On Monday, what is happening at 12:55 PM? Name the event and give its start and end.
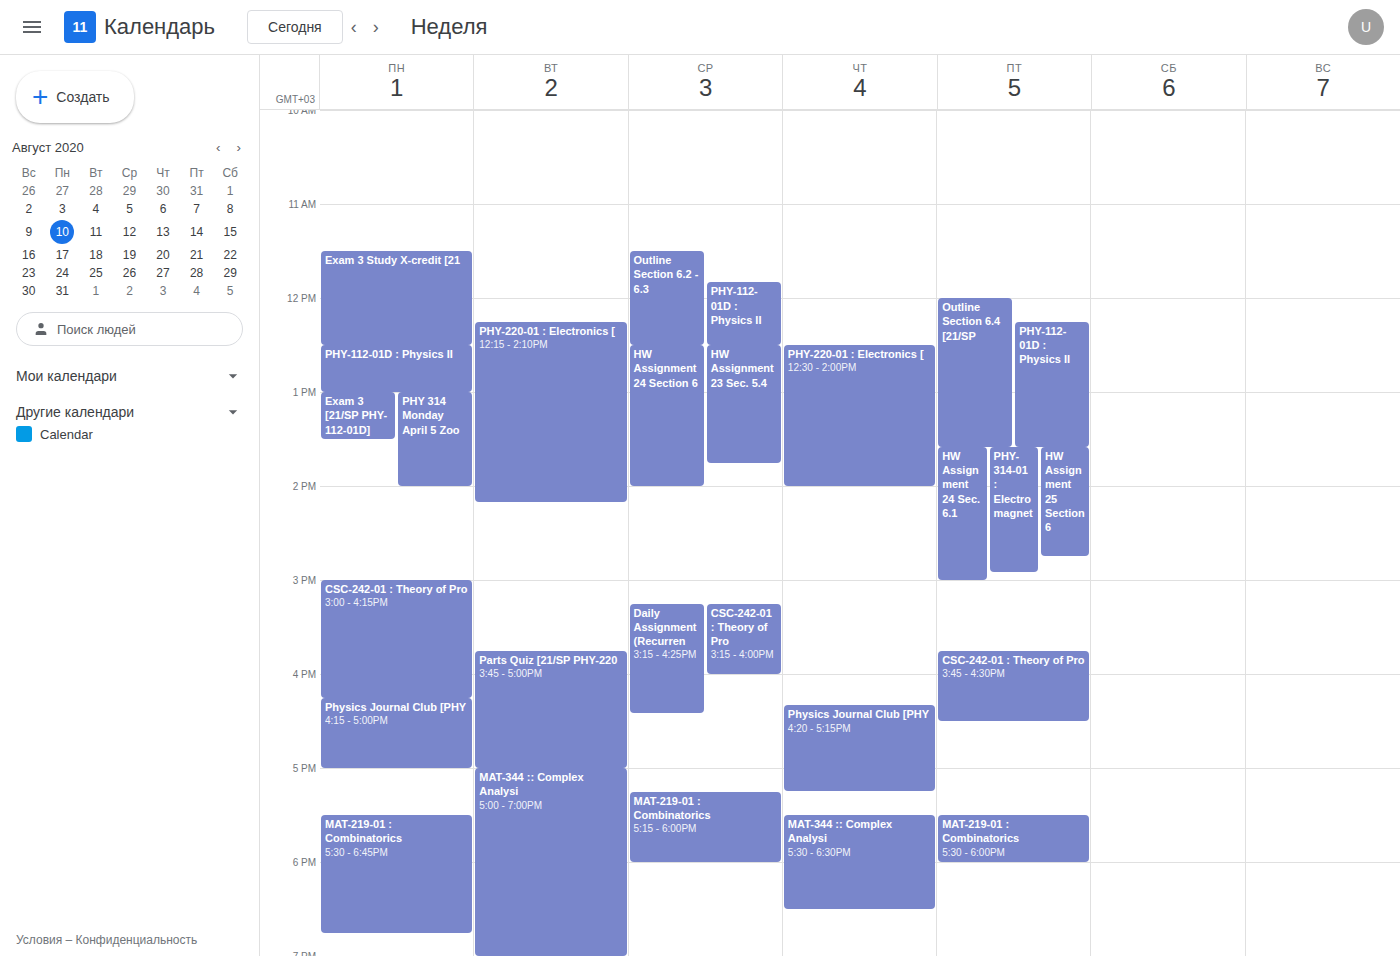
"PHY-112-01D : Physics II", 12:30 PM to 1:00 PM